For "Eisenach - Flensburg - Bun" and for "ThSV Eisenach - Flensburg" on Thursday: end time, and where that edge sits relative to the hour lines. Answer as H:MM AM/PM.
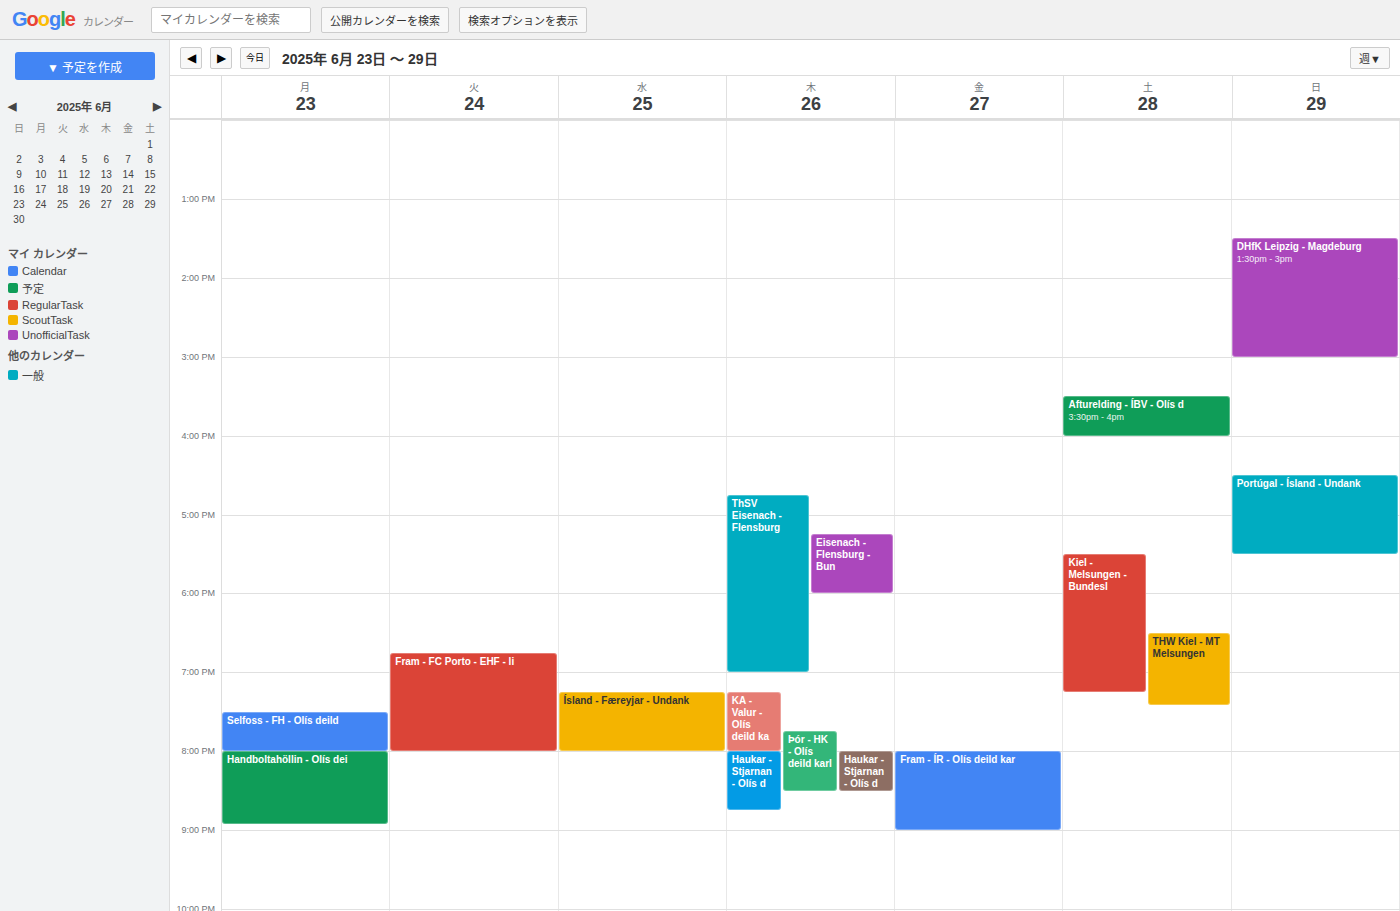
"Eisenach - Flensburg - Bun": 6:00 PM, exactly on the 6 PM line. "ThSV Eisenach - Flensburg": 7:00 PM, exactly on the 7 PM line.